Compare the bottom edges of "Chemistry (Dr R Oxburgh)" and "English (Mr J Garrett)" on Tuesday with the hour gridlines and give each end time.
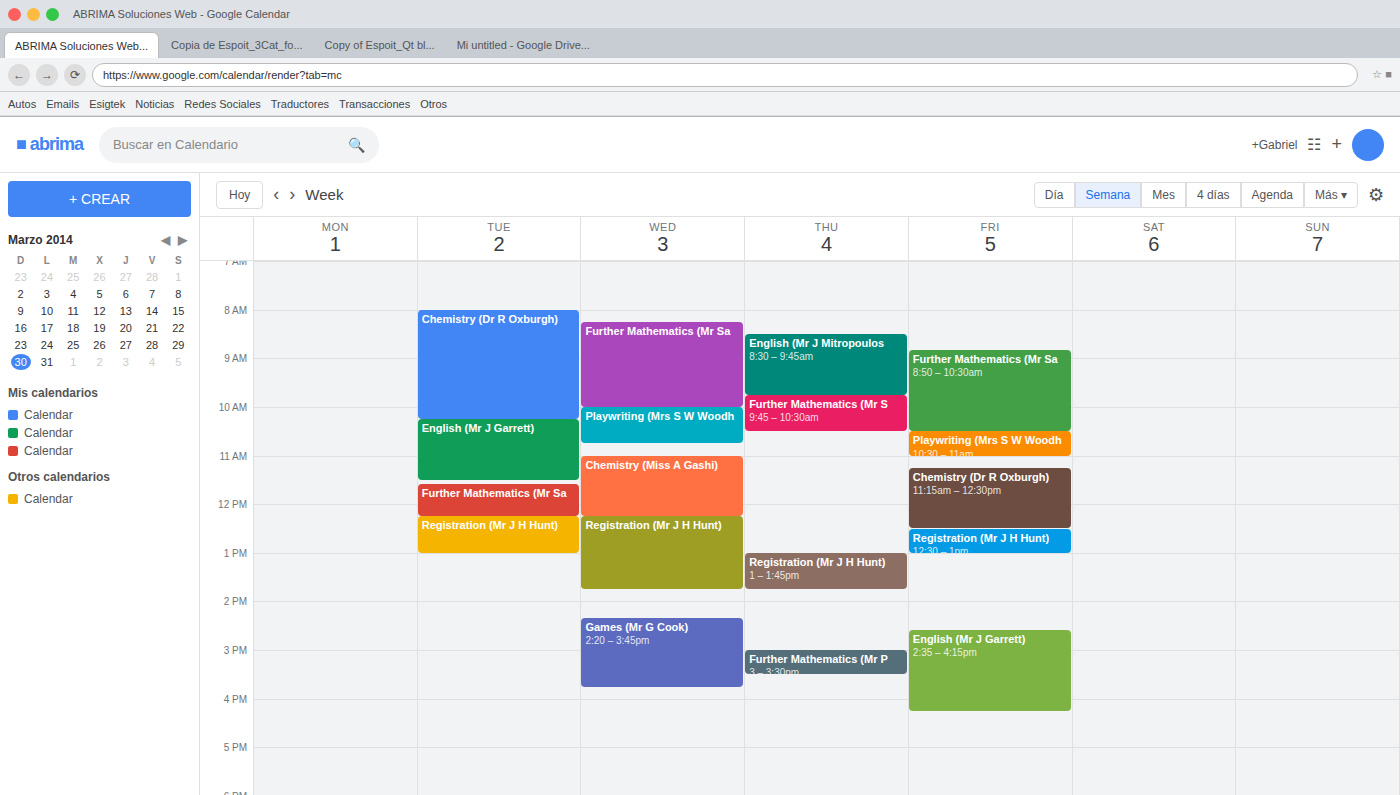
"Chemistry (Dr R Oxburgh)": 10:15 AM, neither: a quarter of the way from the 10 AM line to the 11 AM line. "English (Mr J Garrett)": 11:30 AM, halfway between the 11 AM and 12 PM lines.